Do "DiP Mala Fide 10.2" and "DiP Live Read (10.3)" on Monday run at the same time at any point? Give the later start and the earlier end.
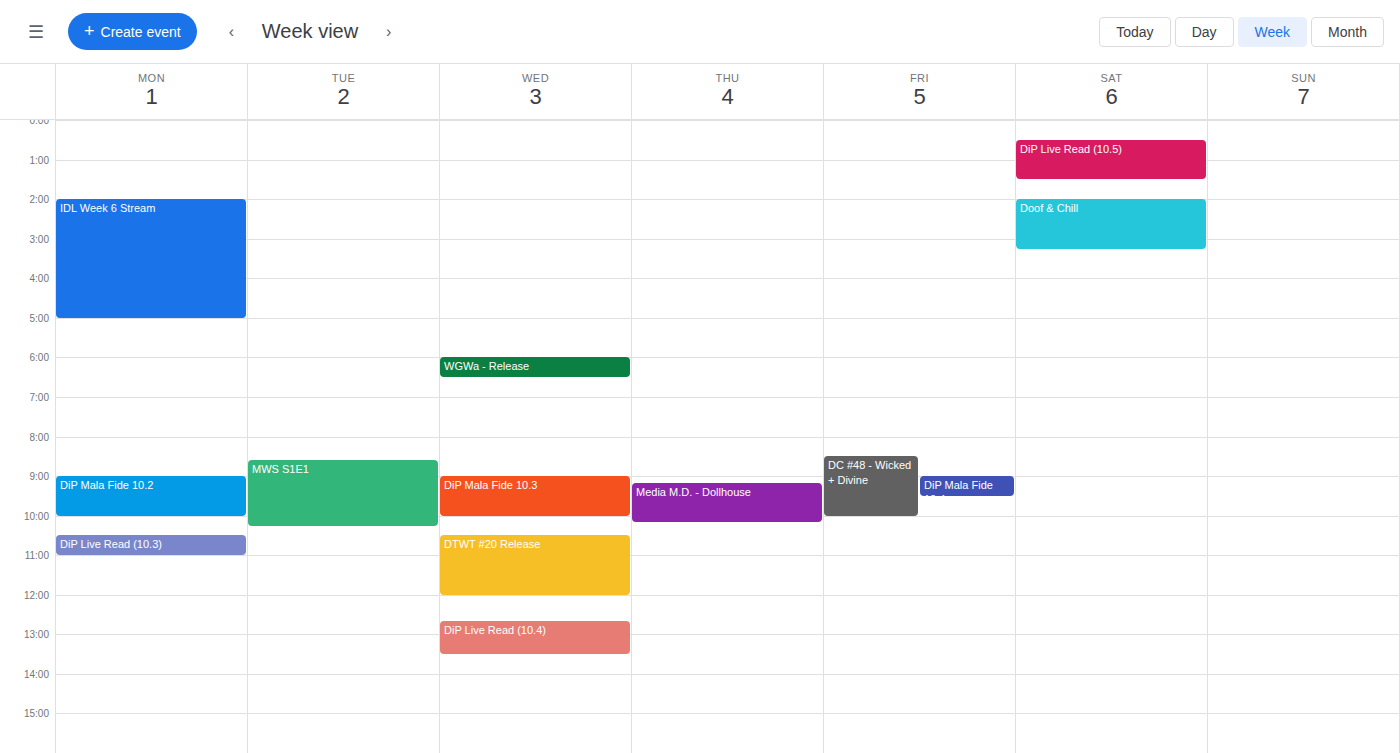
"DiP Mala Fide 10.2" ends at 10:00 and "DiP Live Read (10.3)" starts at 10:30 -- no overlap.